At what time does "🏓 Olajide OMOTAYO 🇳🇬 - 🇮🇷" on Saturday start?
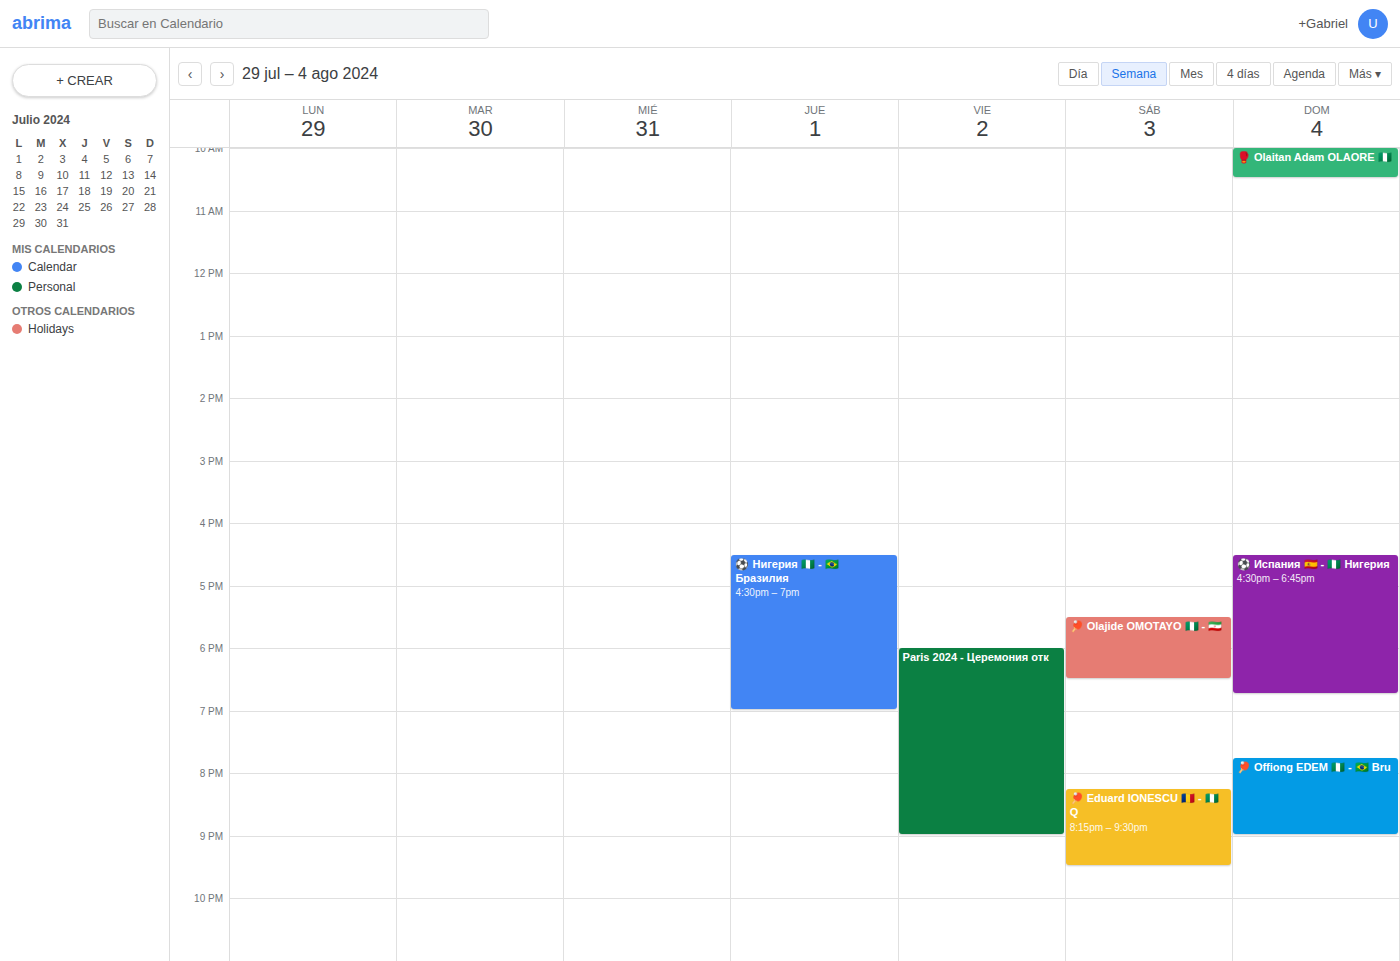
5:30 PM